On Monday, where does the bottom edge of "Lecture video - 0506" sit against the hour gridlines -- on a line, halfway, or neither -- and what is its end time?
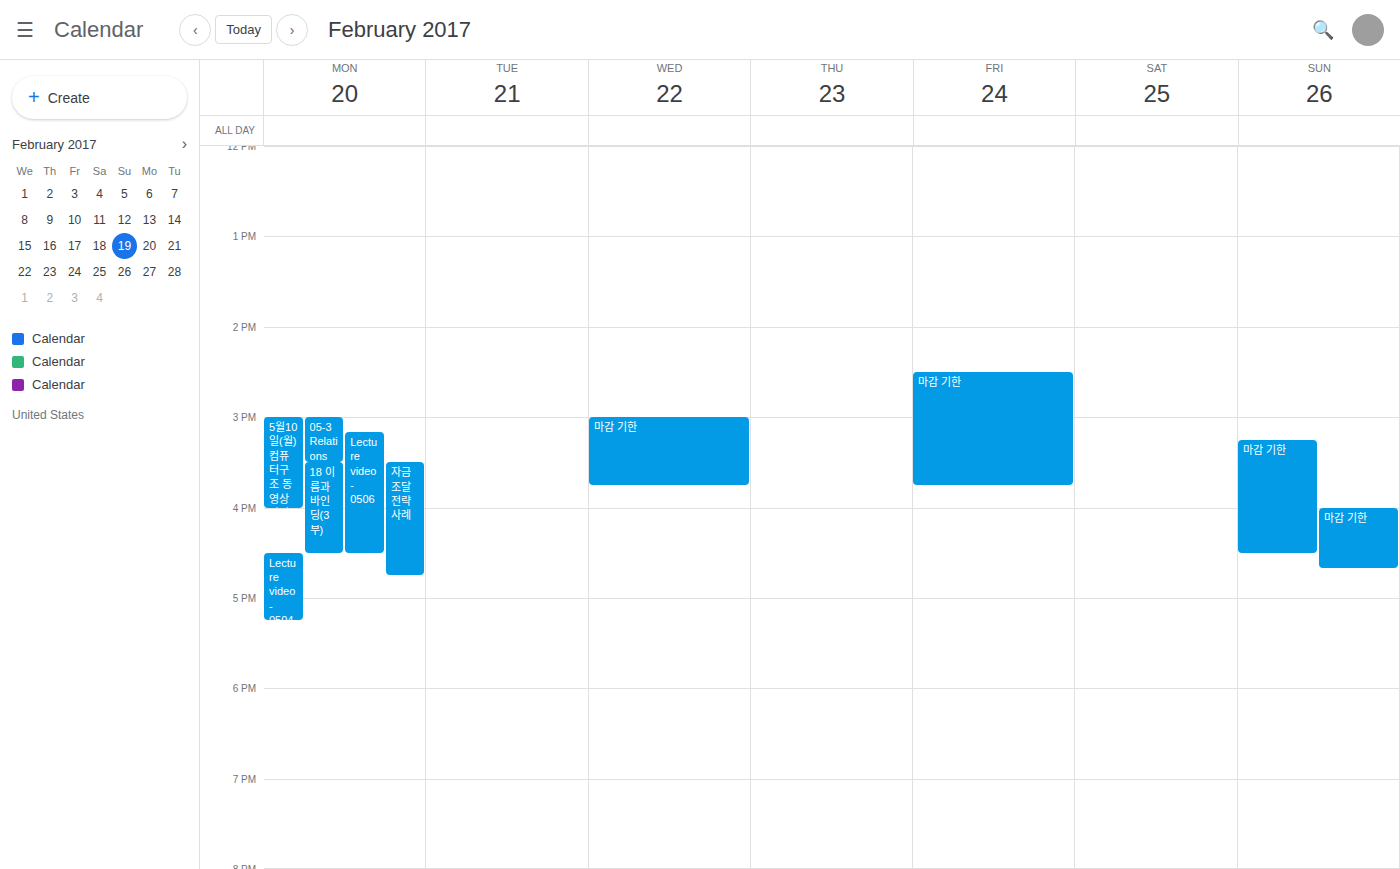
16:30 -- halfway between the 16:00 and 17:00 lines.